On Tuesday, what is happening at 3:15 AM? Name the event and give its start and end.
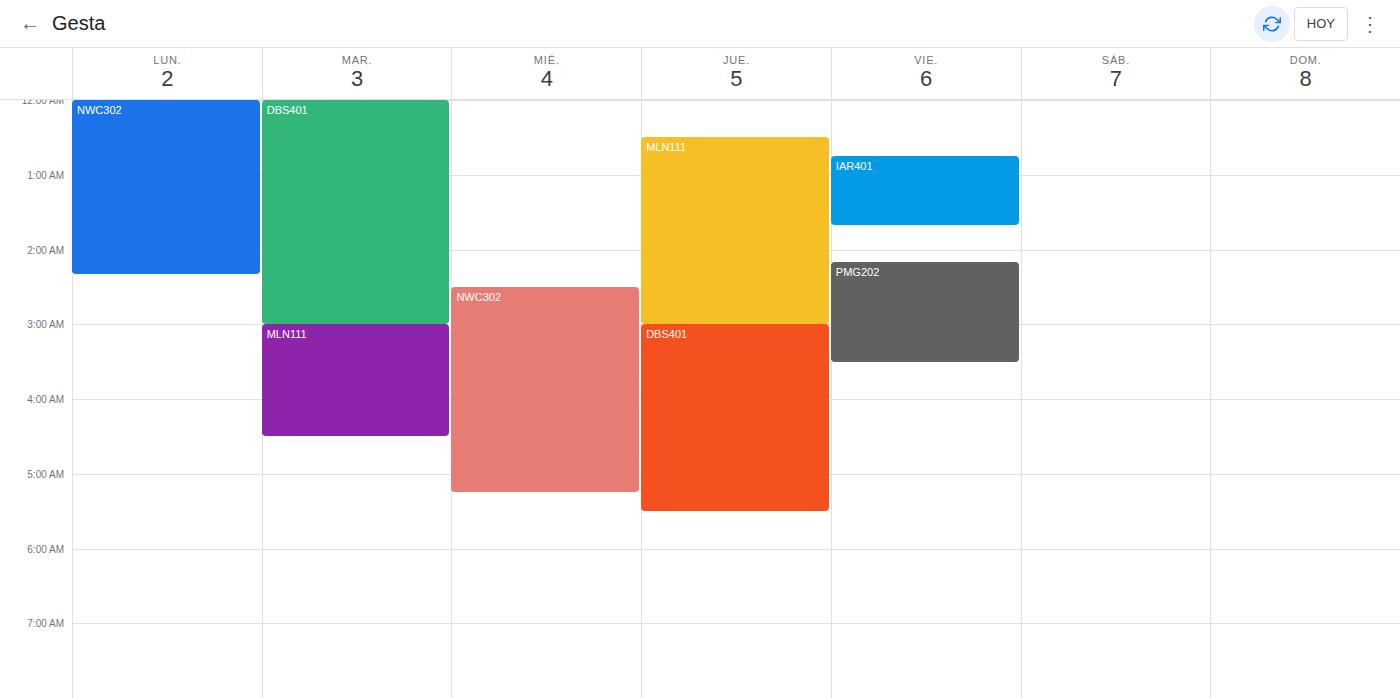
"MLN111", 3:00 AM to 4:30 AM